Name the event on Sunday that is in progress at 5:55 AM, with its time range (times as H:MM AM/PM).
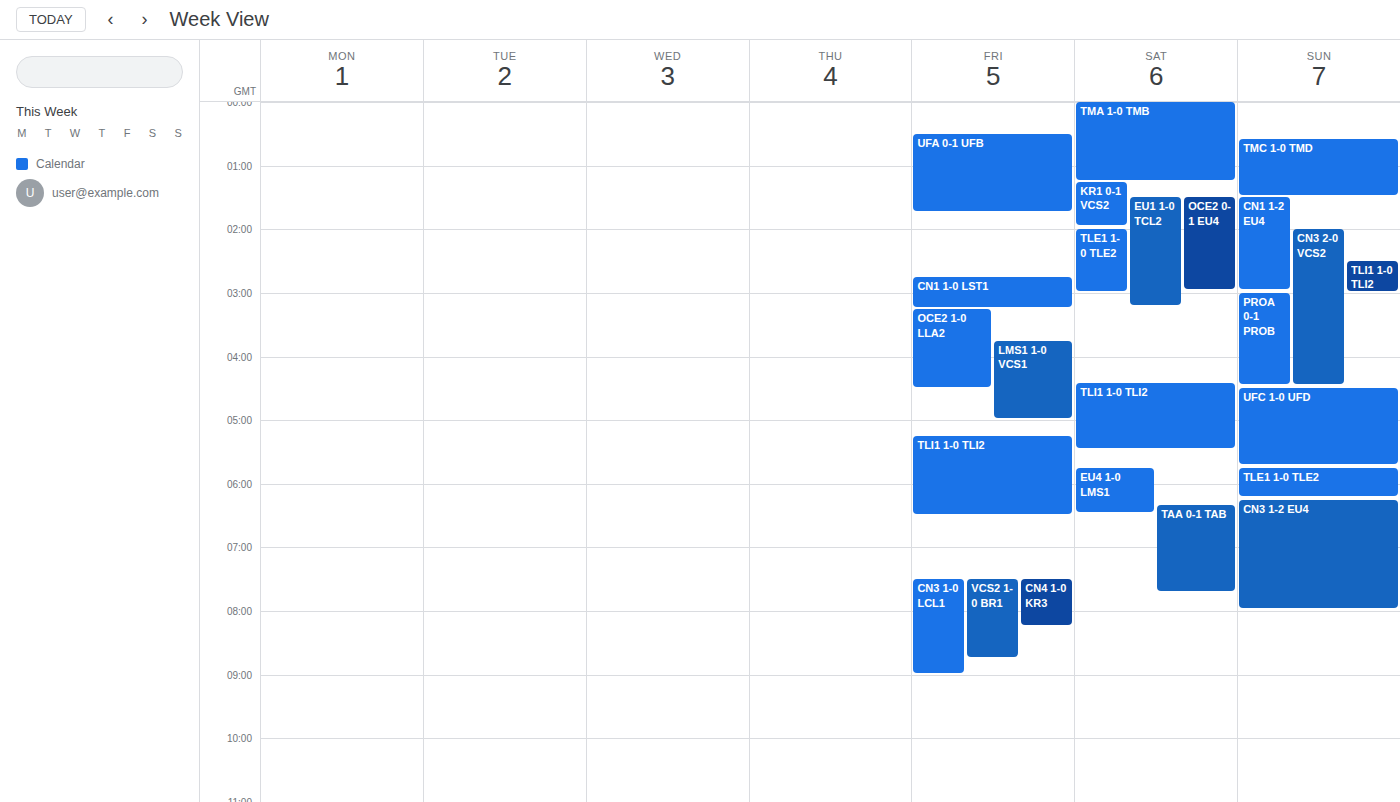
"TLE1 1-0 TLE2", 5:45 AM to 6:15 AM